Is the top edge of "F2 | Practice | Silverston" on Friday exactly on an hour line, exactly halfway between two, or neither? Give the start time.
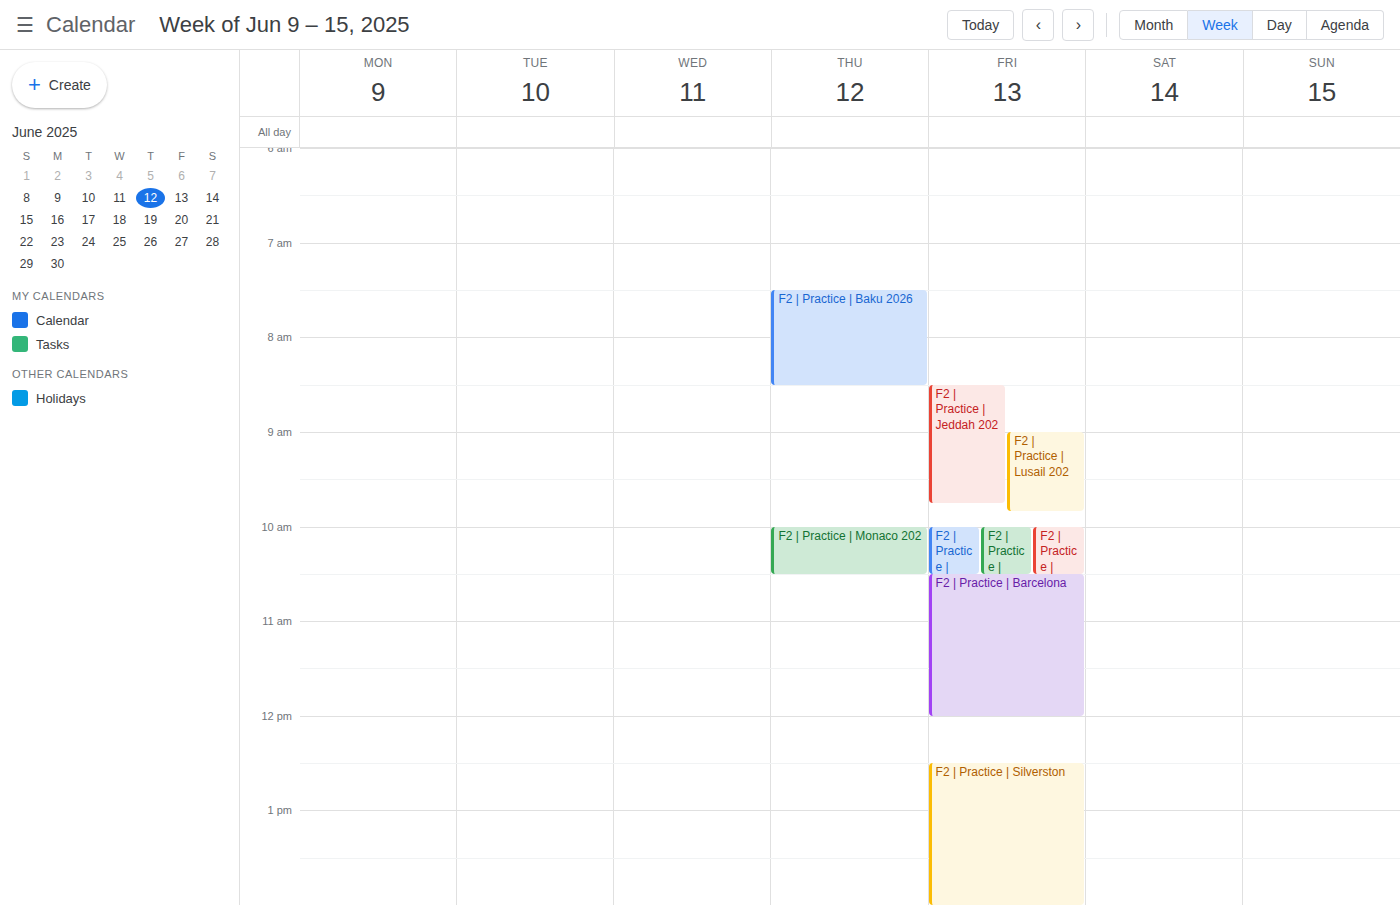
12:30 PM -- halfway between the 12 PM and 1 PM lines.